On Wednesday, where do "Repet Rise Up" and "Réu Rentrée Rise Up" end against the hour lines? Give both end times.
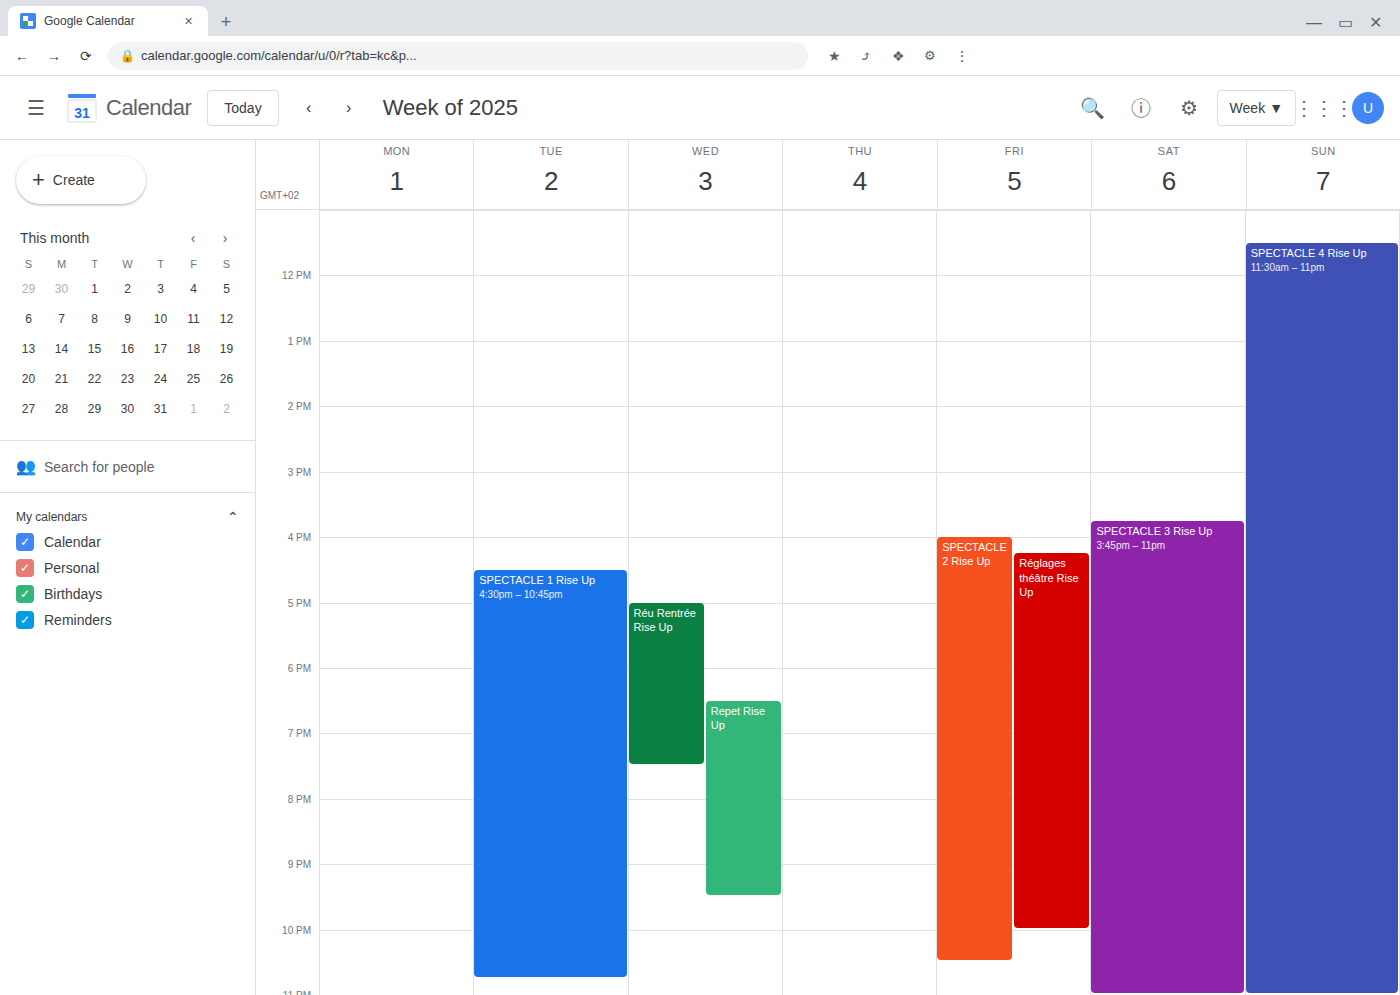
"Repet Rise Up": 9:30 PM, halfway between the 9 PM and 10 PM lines. "Réu Rentrée Rise Up": 7:30 PM, halfway between the 7 PM and 8 PM lines.